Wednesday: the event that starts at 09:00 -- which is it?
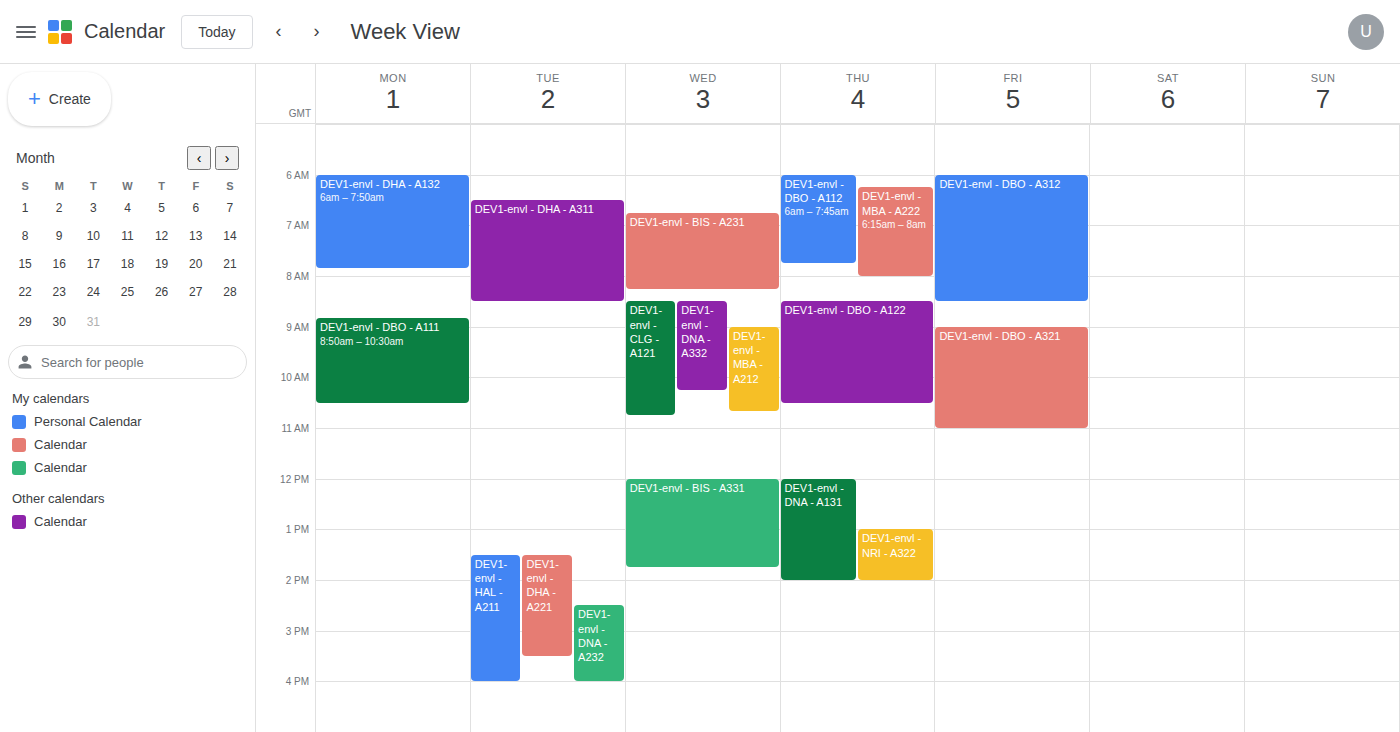
"DEV1-envl - MBA - A212"